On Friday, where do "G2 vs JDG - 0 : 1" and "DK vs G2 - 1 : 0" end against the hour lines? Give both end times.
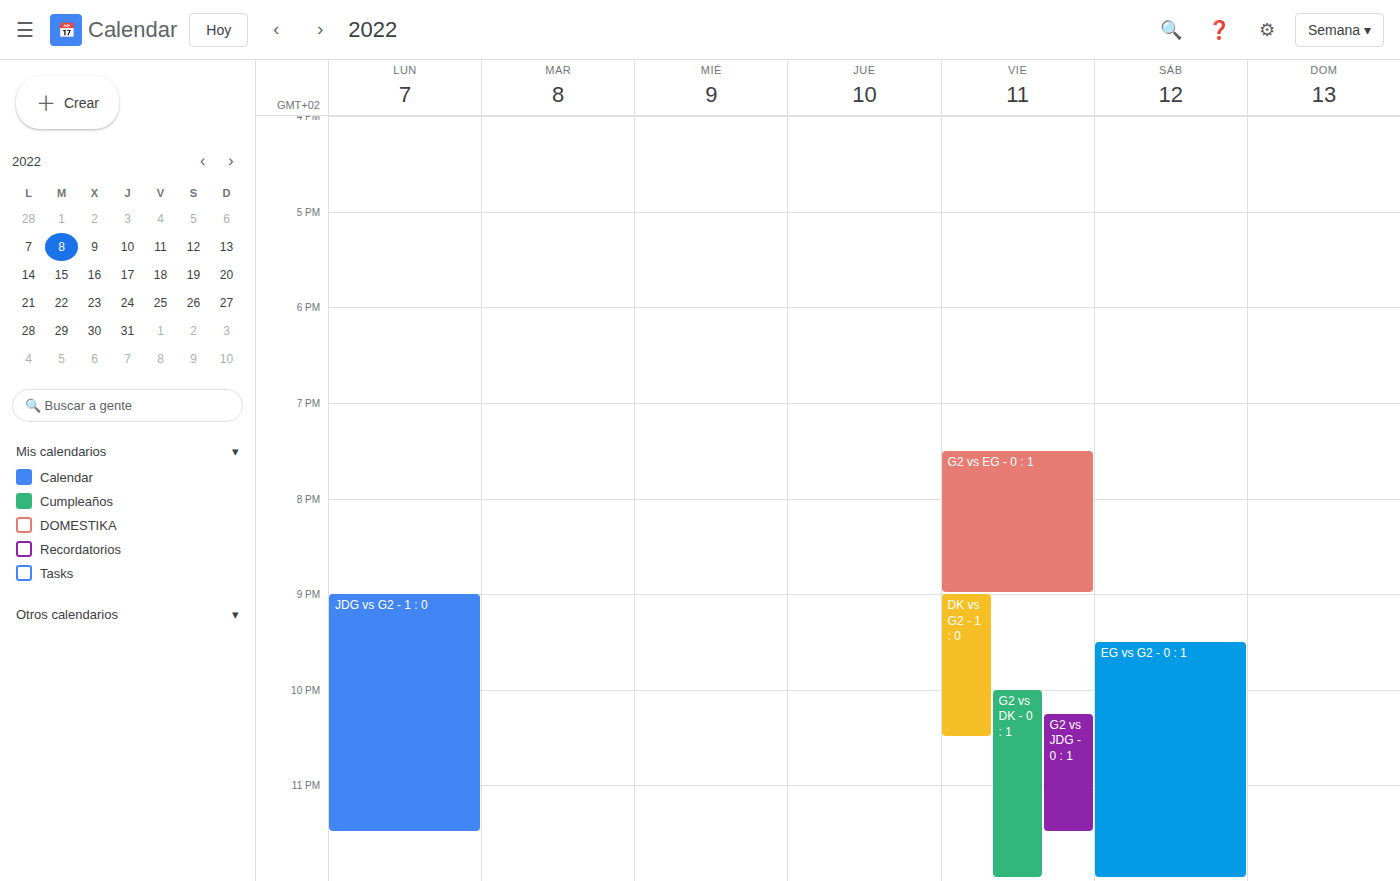
"G2 vs JDG - 0 : 1": 23:30, halfway between the 23:00 and 24:00 lines. "DK vs G2 - 1 : 0": 22:30, halfway between the 22:00 and 23:00 lines.